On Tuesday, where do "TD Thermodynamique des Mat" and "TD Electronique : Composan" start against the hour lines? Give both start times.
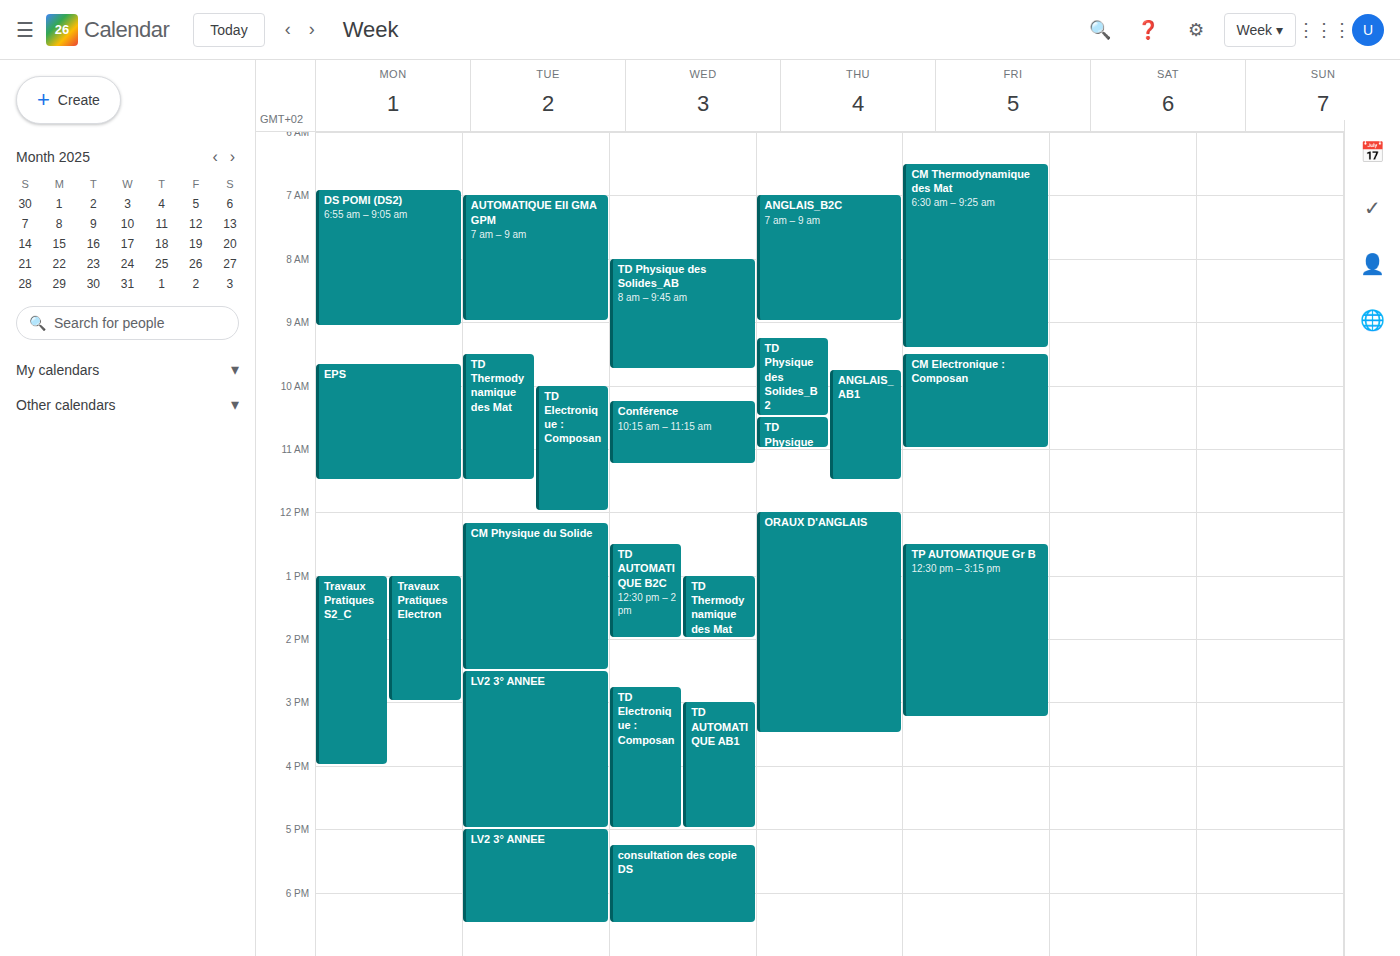
"TD Thermodynamique des Mat": 9:30 AM, halfway between the 9 AM and 10 AM lines. "TD Electronique : Composan": 10:00 AM, exactly on the 10 AM line.